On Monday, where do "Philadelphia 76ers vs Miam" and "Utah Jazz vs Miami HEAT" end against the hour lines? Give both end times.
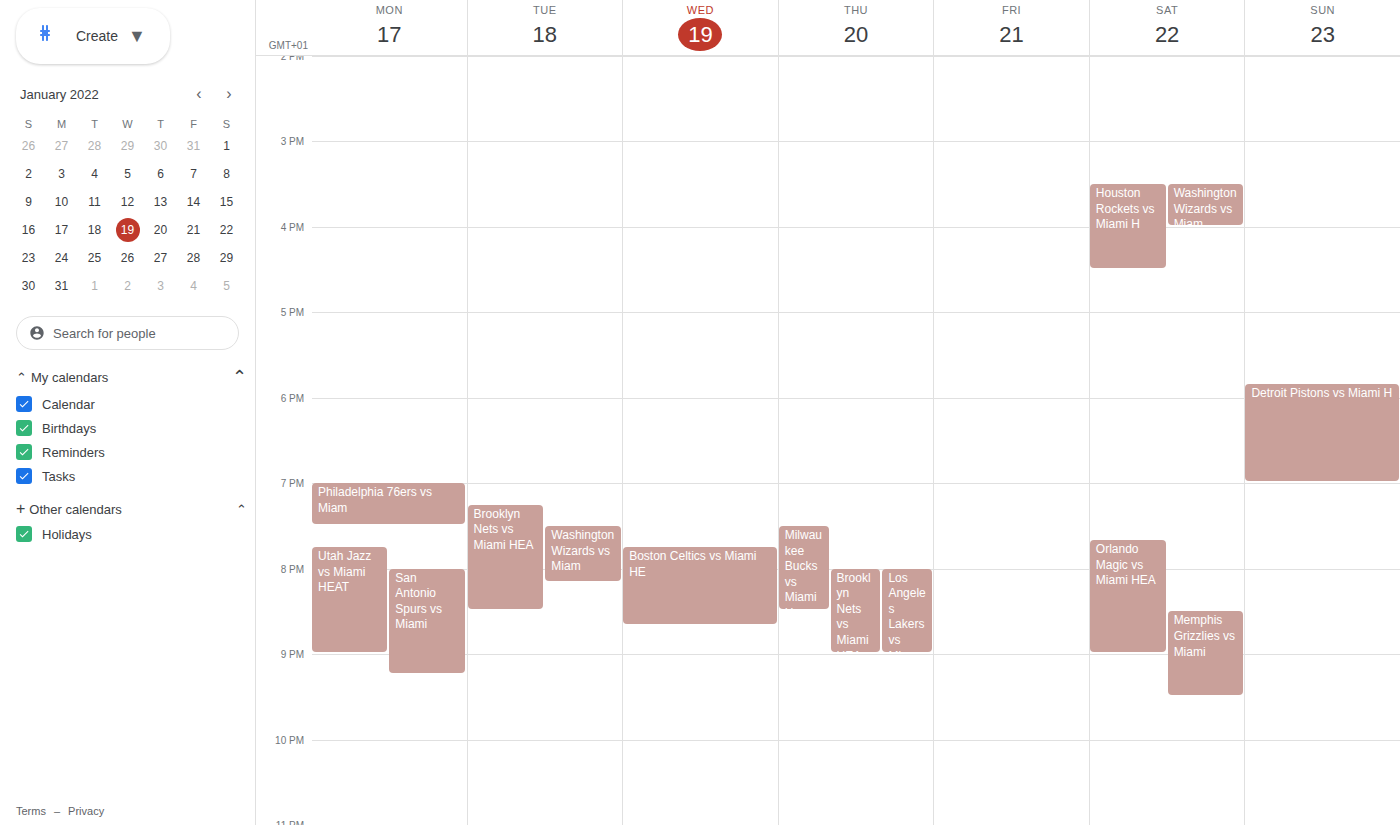
"Philadelphia 76ers vs Miam": 7:30 PM, halfway between the 7 PM and 8 PM lines. "Utah Jazz vs Miami HEAT": 9:00 PM, exactly on the 9 PM line.